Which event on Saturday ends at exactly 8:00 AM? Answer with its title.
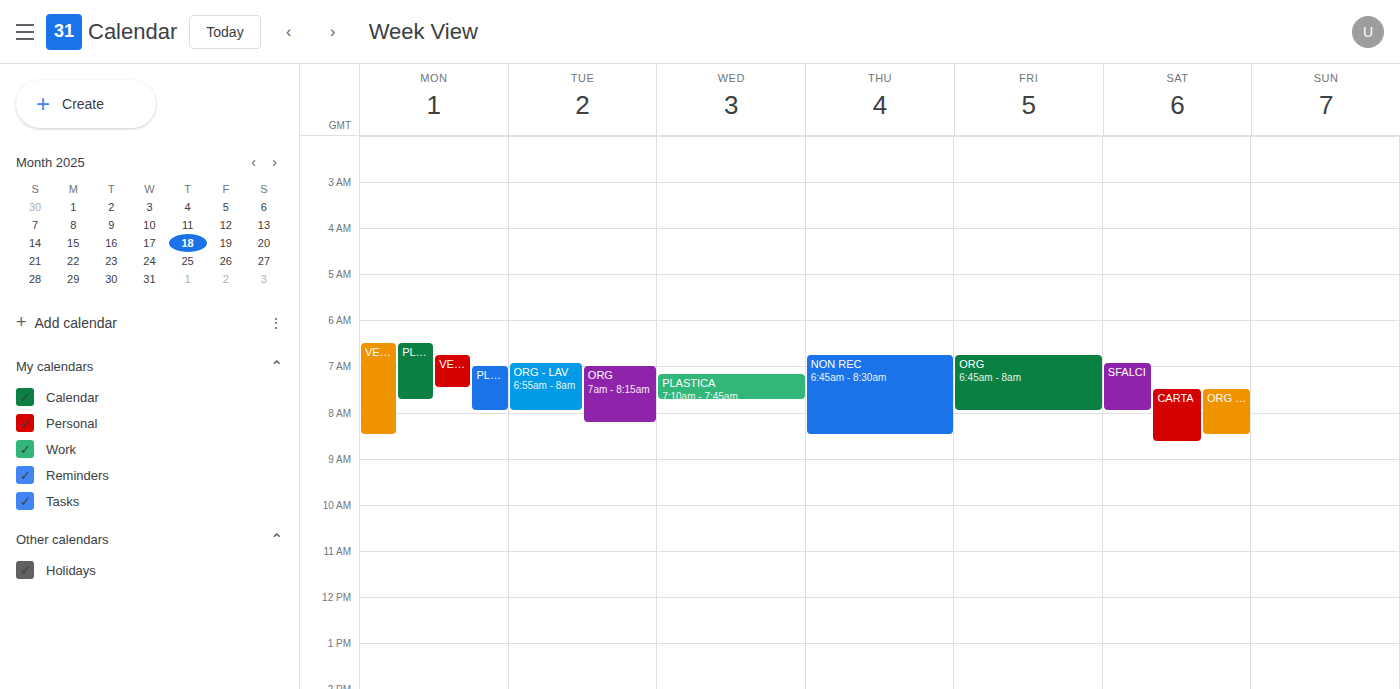
"SFALCI"